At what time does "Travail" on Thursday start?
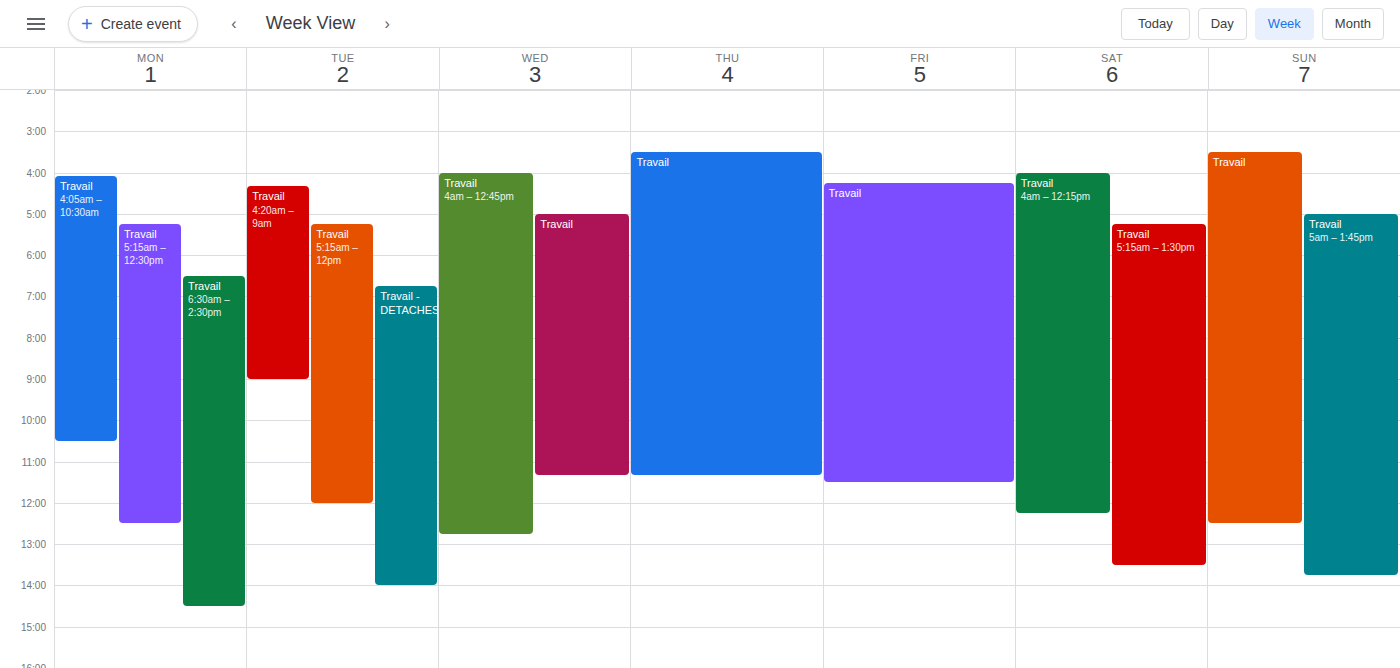
3:30 AM